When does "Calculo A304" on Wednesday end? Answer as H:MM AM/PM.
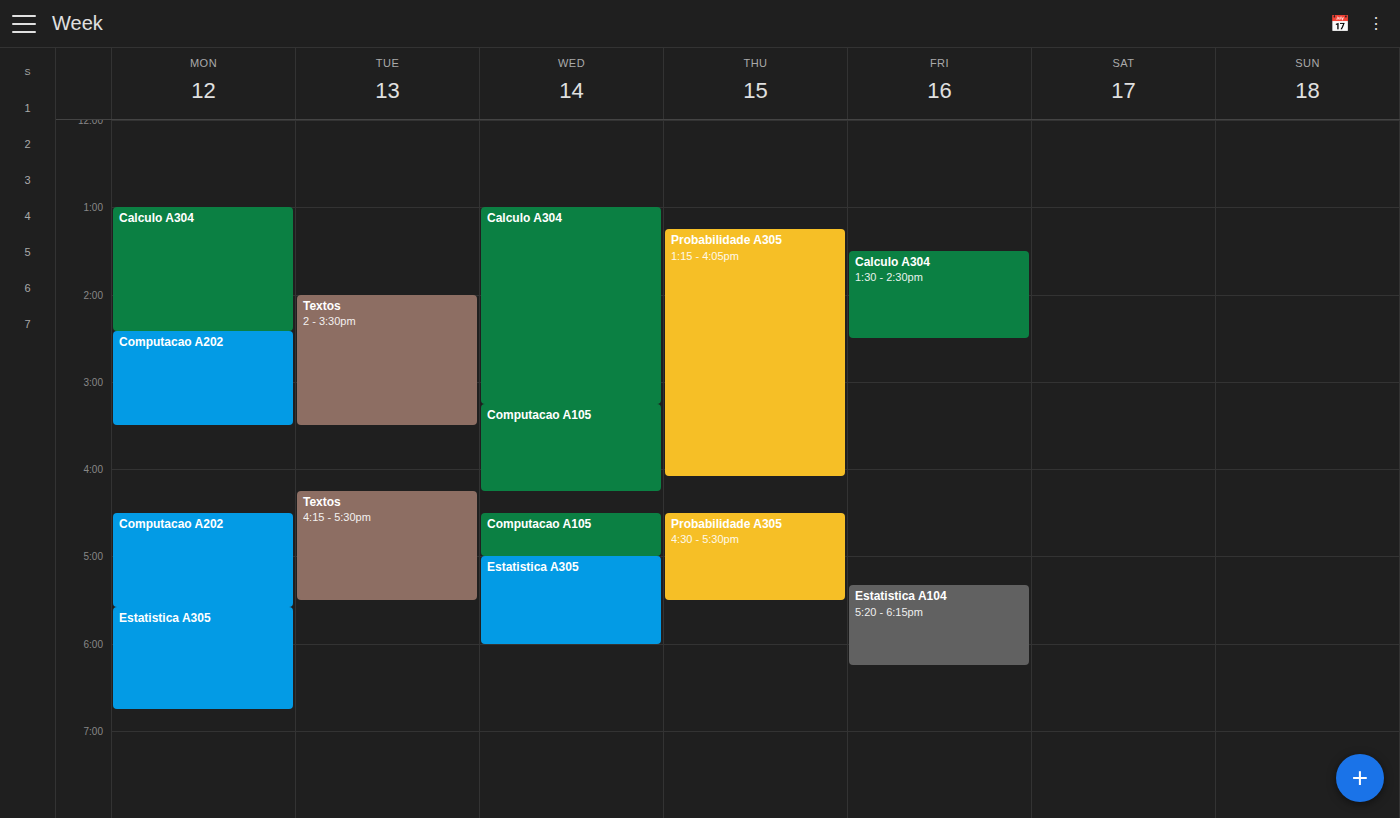
3:15 PM